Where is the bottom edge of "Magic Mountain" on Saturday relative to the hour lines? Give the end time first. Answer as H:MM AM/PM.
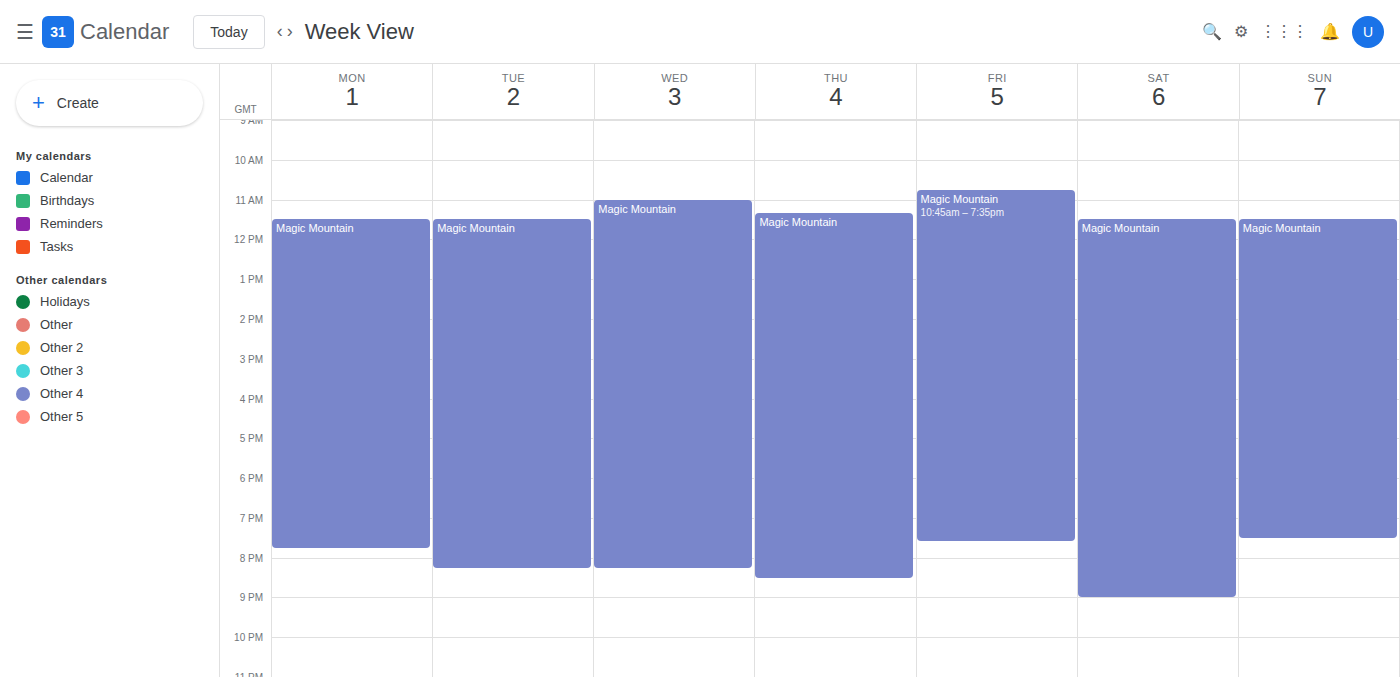
9:00 PM -- exactly on the 9 PM line.